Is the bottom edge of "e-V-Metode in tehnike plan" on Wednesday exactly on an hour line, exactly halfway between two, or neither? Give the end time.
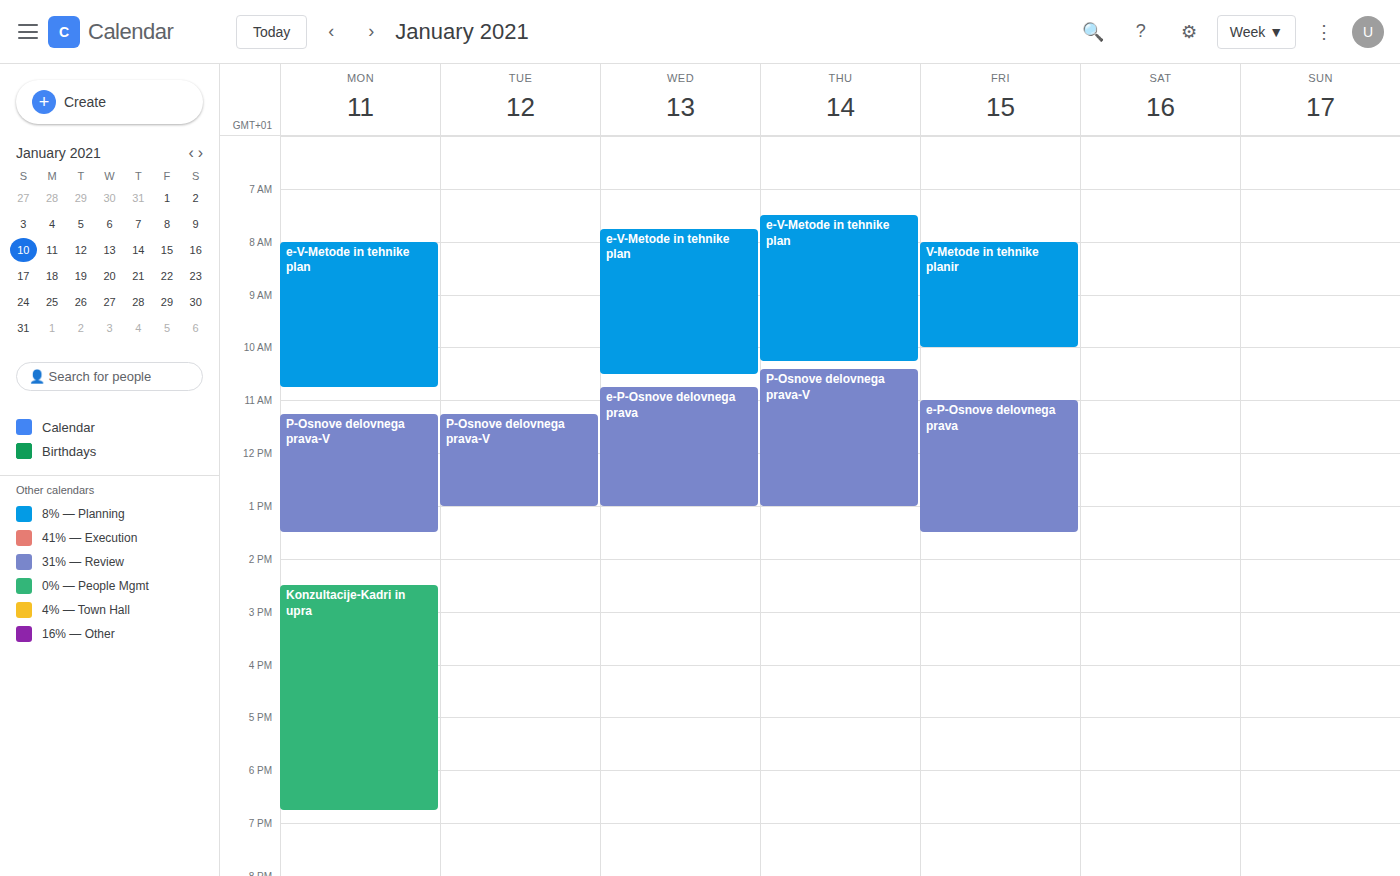
10:30 AM -- halfway between the 10 AM and 11 AM lines.